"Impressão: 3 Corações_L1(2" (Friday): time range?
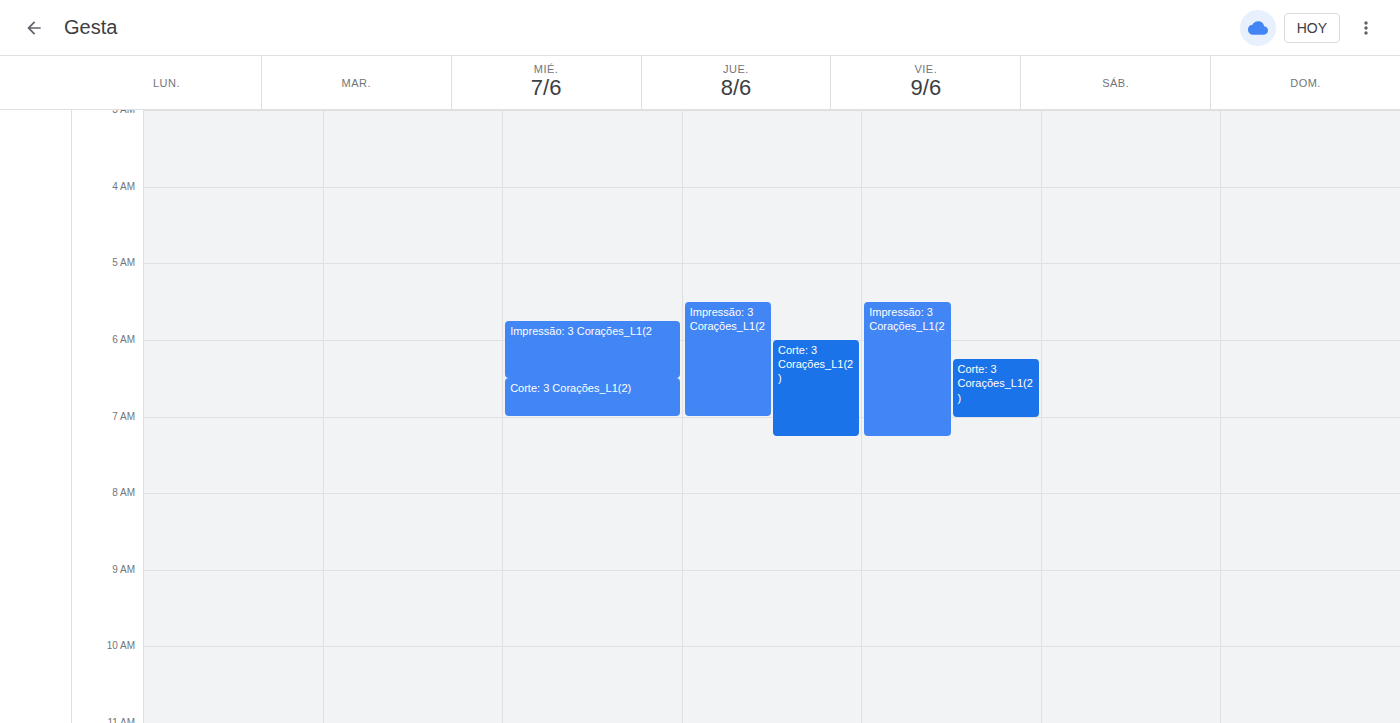
5:30 AM to 7:15 AM